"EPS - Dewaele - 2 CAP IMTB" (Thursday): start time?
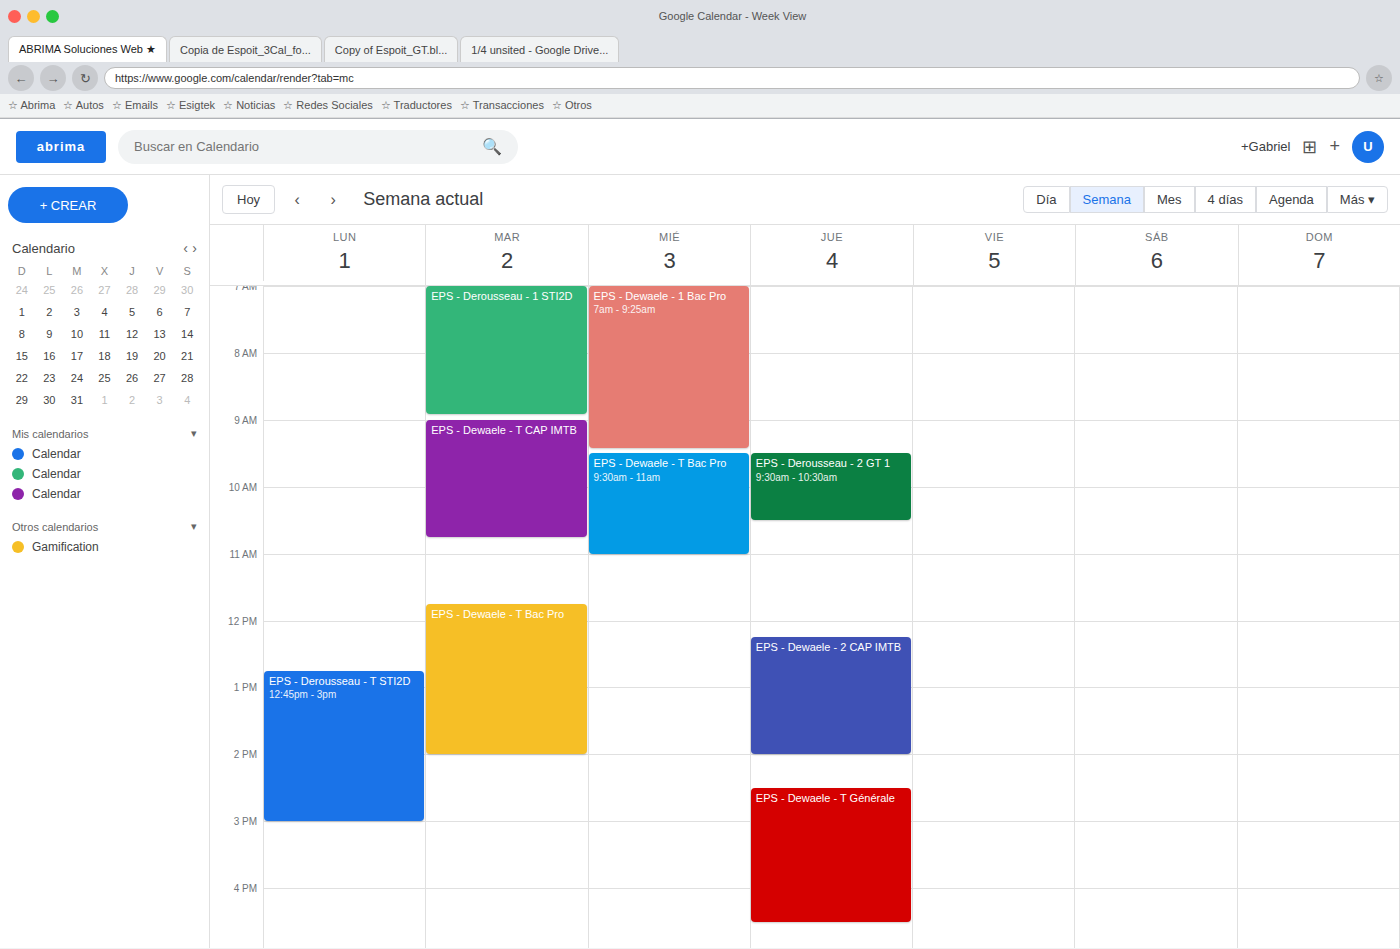
12:15 PM